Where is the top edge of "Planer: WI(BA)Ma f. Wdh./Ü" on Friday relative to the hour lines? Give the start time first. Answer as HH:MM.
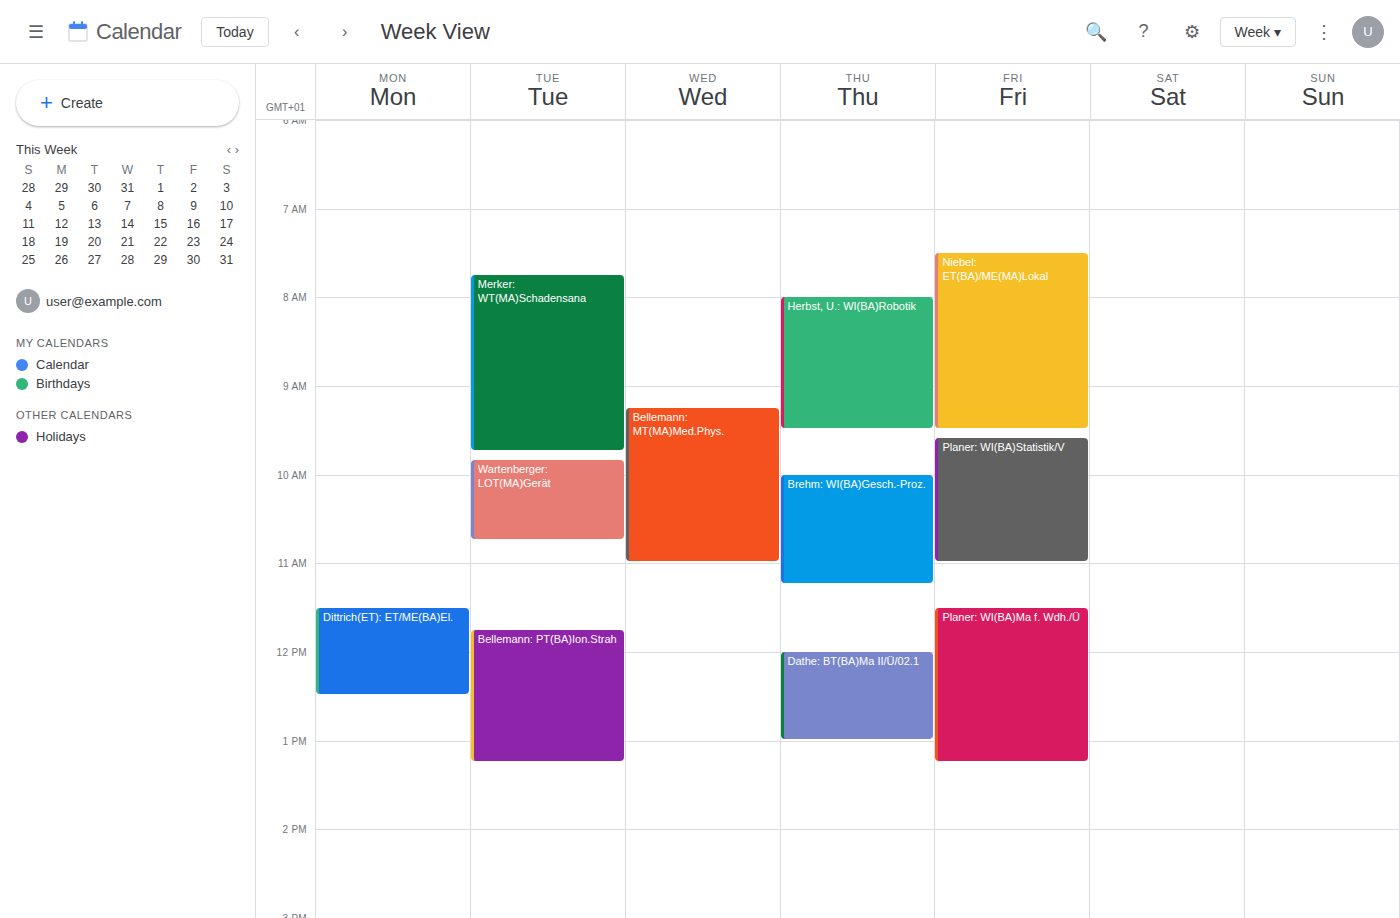
11:30 -- halfway between the 11:00 and 12:00 lines.